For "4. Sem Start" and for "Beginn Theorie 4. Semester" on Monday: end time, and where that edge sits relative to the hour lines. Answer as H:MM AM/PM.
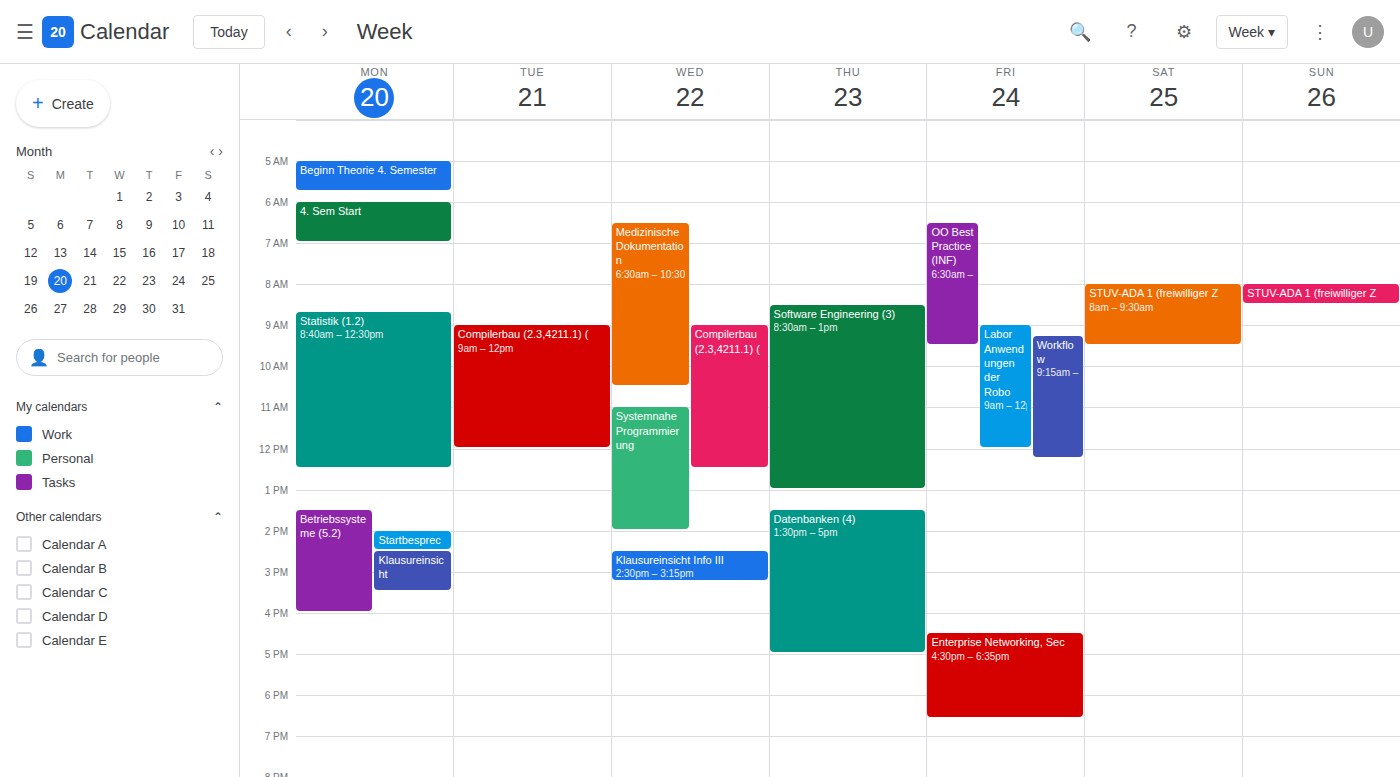
"4. Sem Start": 7:00 AM, exactly on the 7 AM line. "Beginn Theorie 4. Semester": 5:45 AM, neither: three quarters of the way from the 5 AM line to the 6 AM line.